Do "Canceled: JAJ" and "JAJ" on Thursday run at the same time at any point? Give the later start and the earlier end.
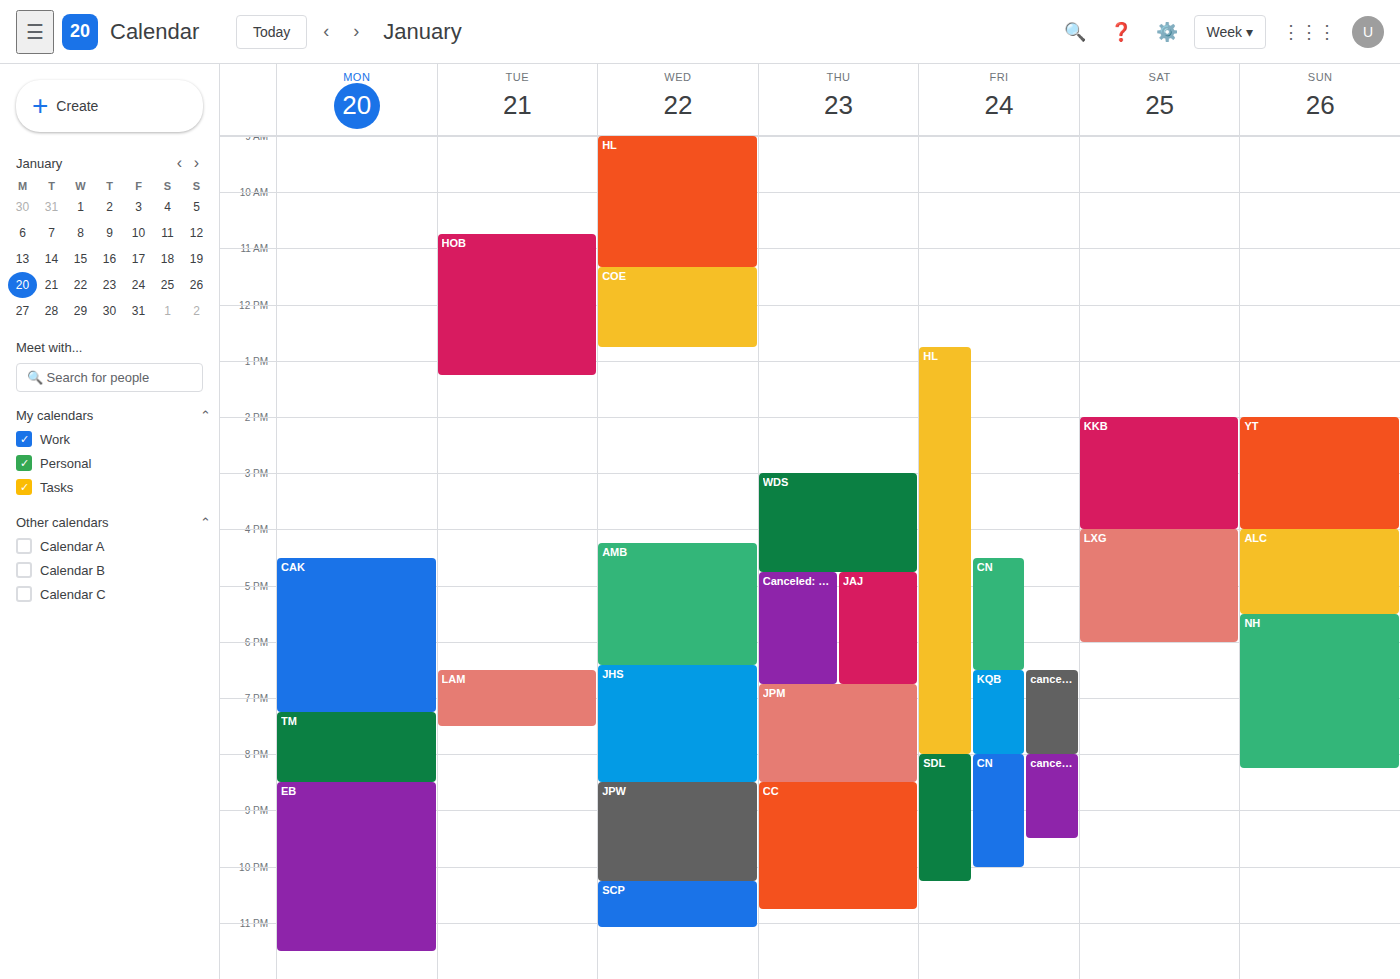
"Canceled: JAJ" runs 4:45 PM to 6:45 PM, inside "JAJ" -- they overlap.